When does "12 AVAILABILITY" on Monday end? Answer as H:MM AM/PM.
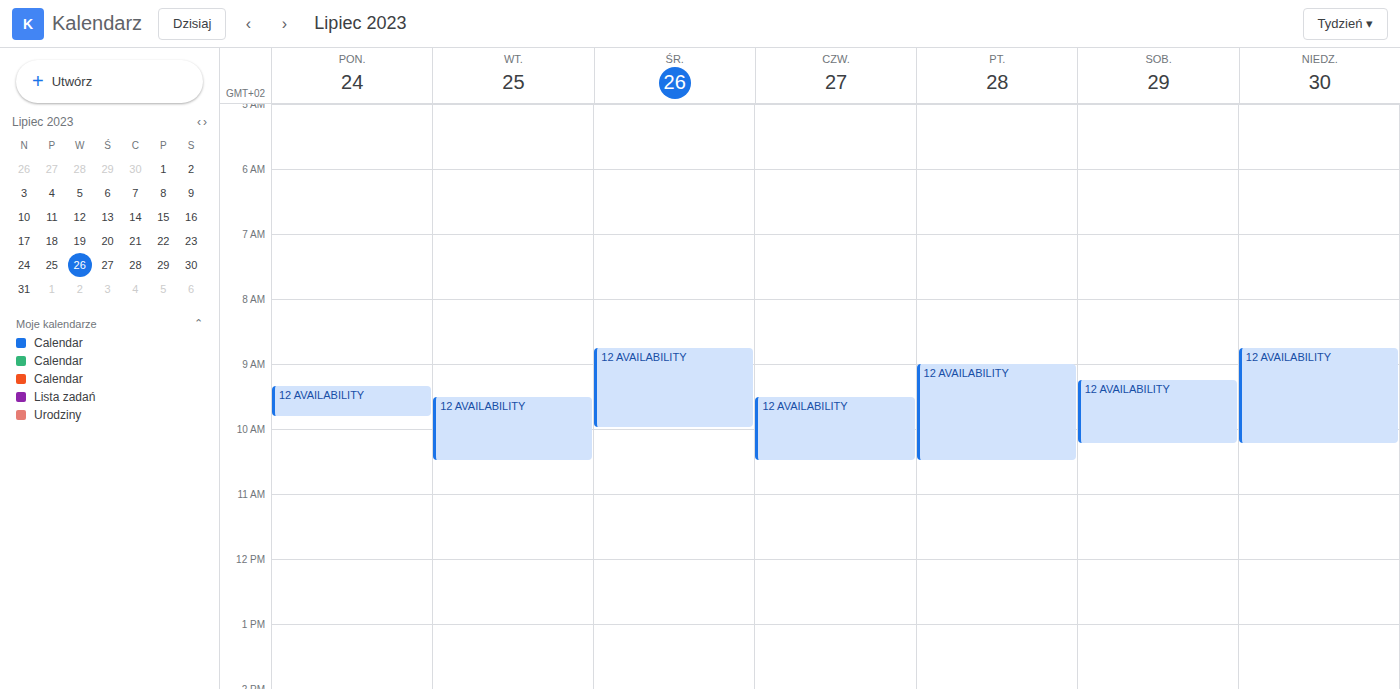
9:50 AM